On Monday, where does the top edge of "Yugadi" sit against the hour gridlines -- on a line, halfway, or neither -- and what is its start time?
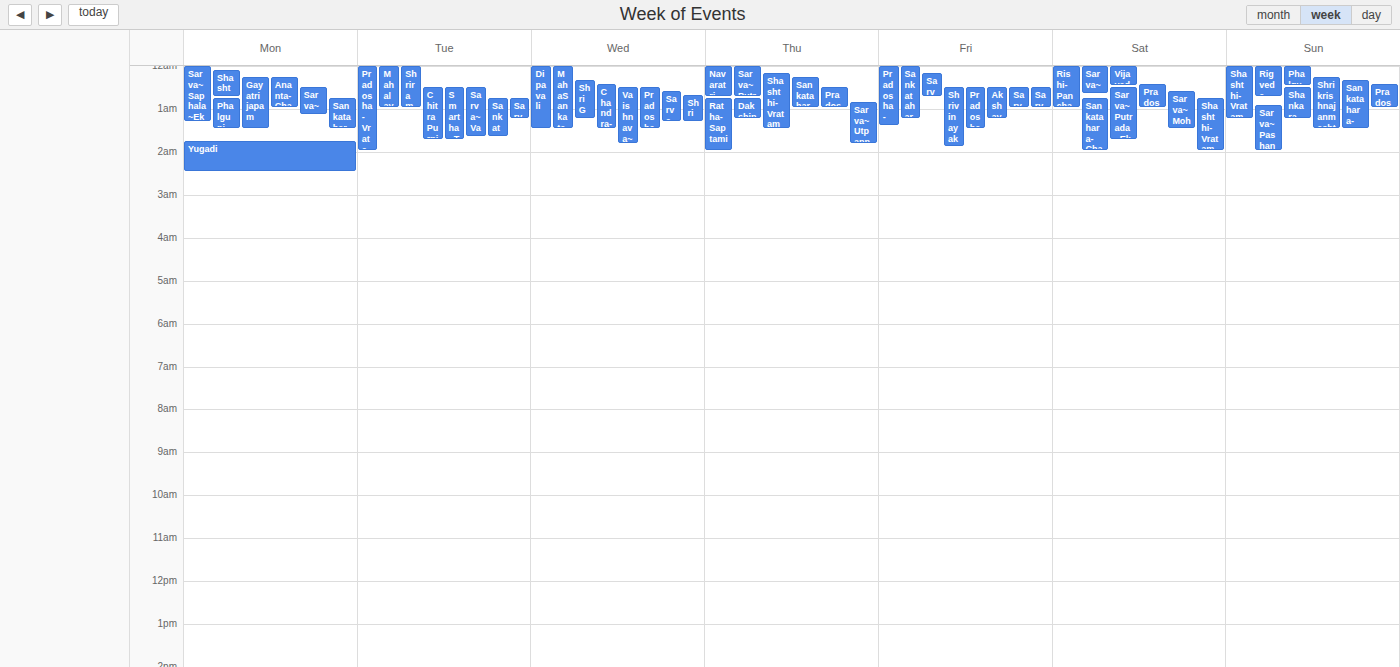
1:45 AM -- neither: three quarters of the way from the 1 AM line to the 2 AM line.